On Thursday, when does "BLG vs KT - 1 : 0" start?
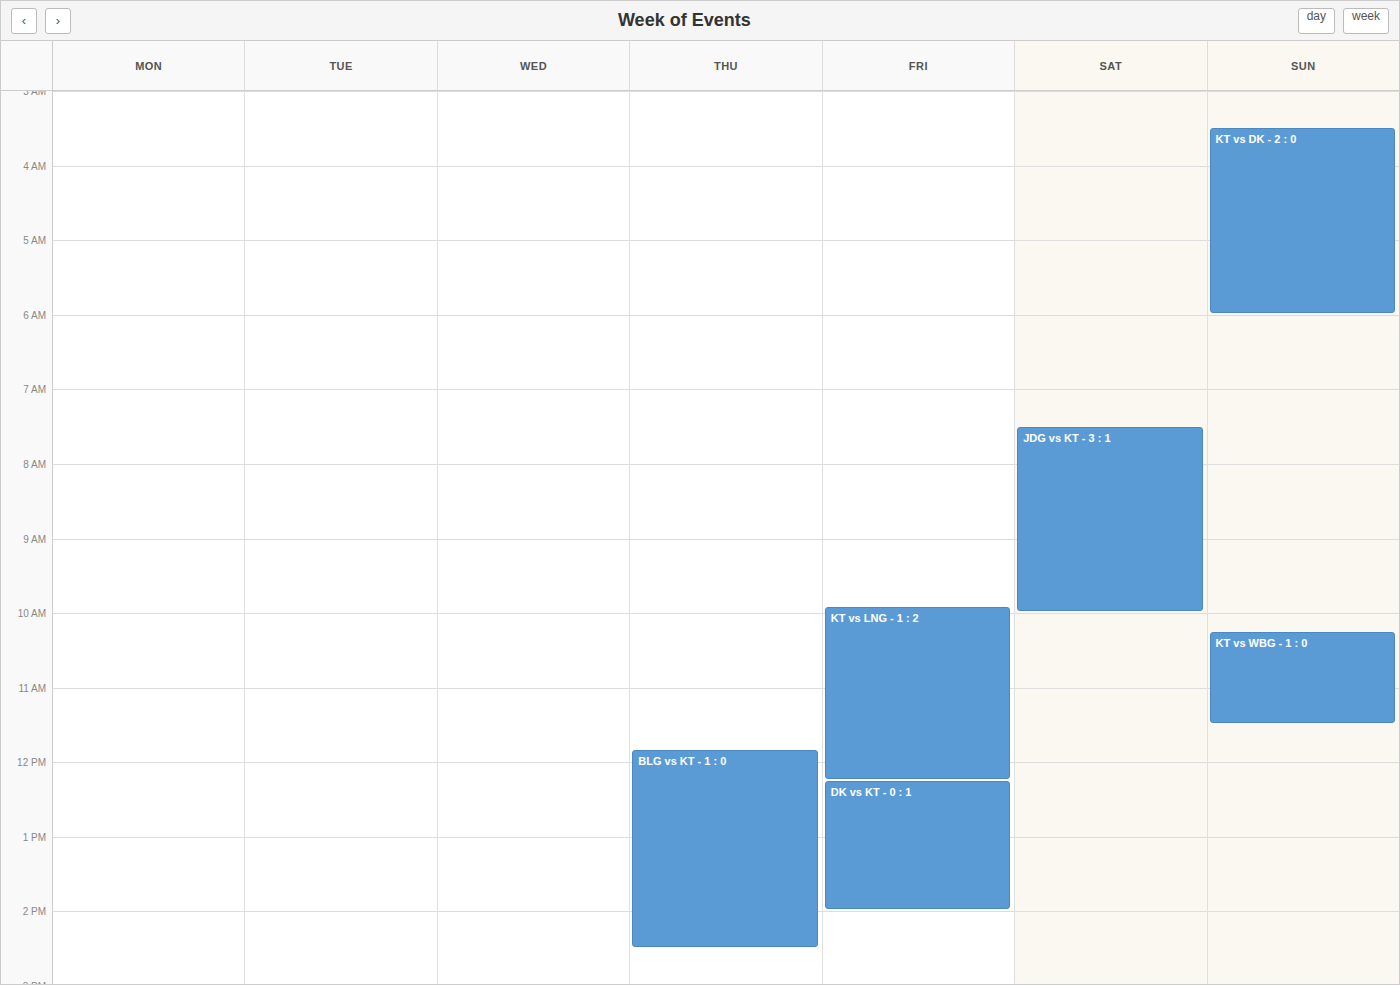
11:50 AM